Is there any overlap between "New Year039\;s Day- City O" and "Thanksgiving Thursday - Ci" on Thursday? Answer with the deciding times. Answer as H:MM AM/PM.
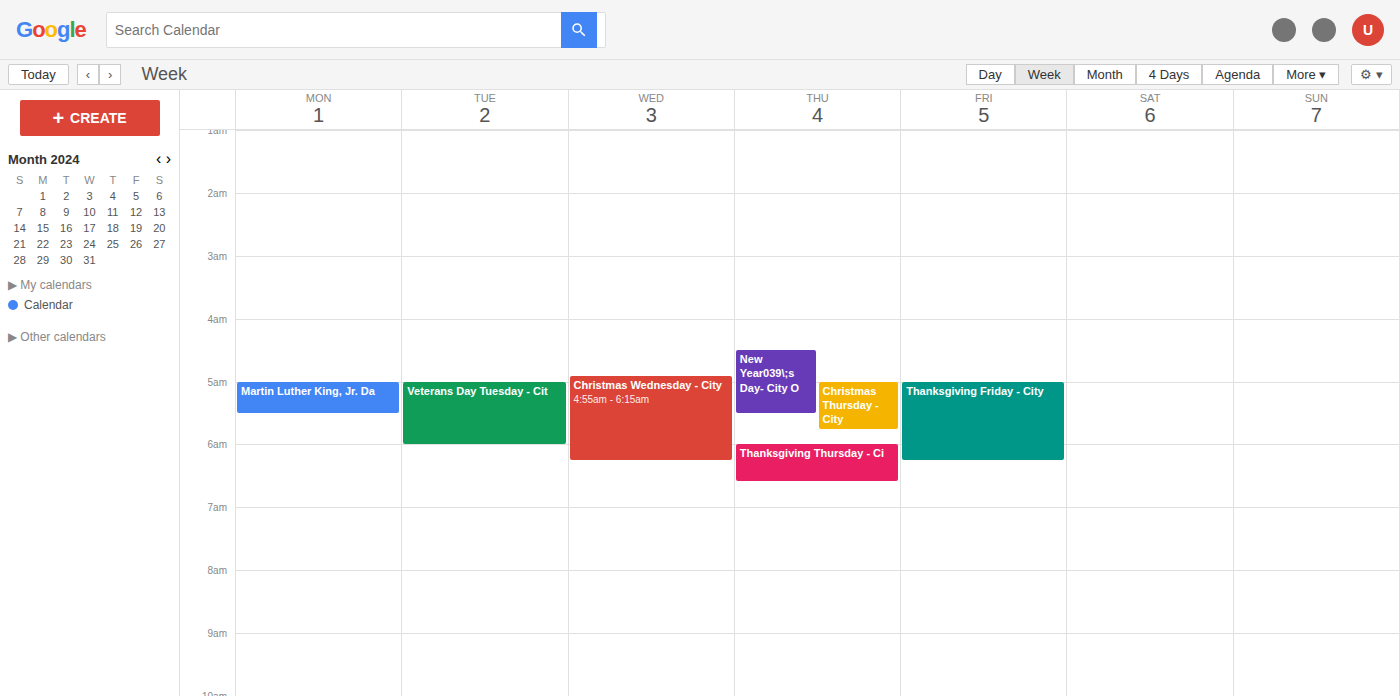
"New Year039\;s Day- City O" ends at 5:30 AM and "Thanksgiving Thursday - Ci" starts at 6:00 AM -- no overlap.